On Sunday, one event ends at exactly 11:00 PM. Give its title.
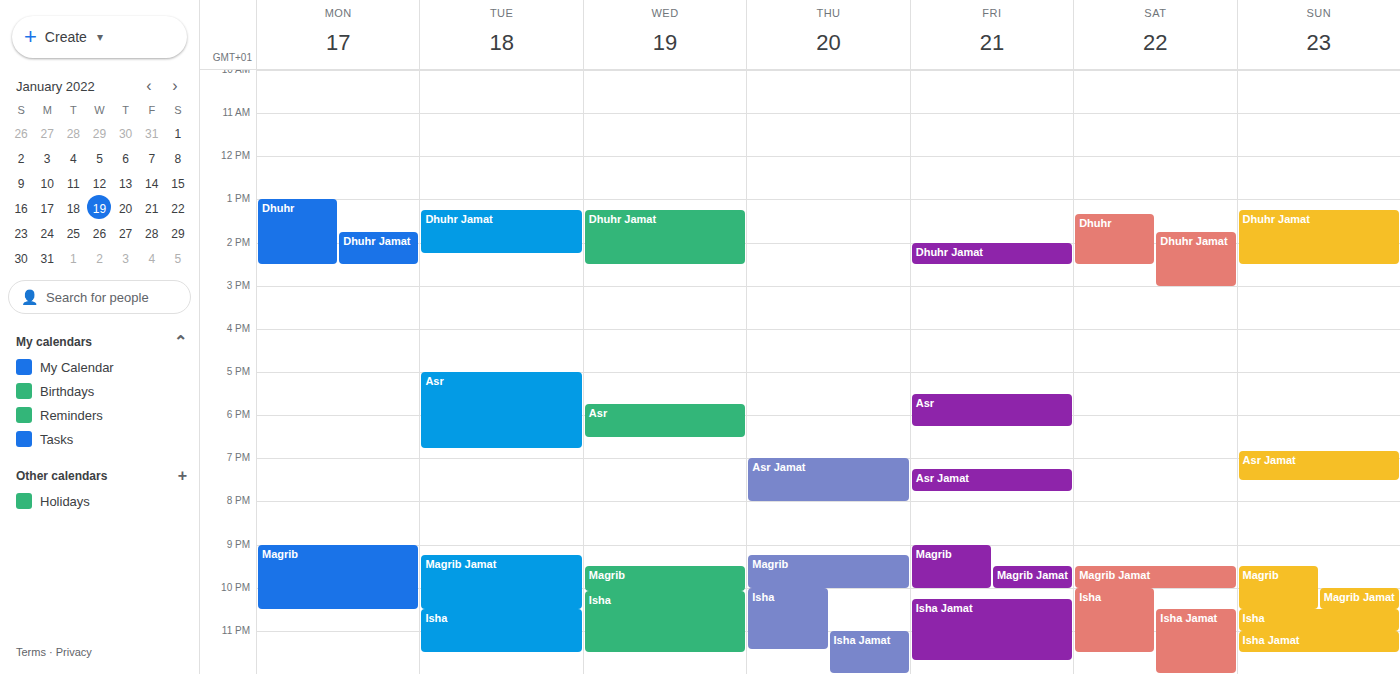
"Isha"